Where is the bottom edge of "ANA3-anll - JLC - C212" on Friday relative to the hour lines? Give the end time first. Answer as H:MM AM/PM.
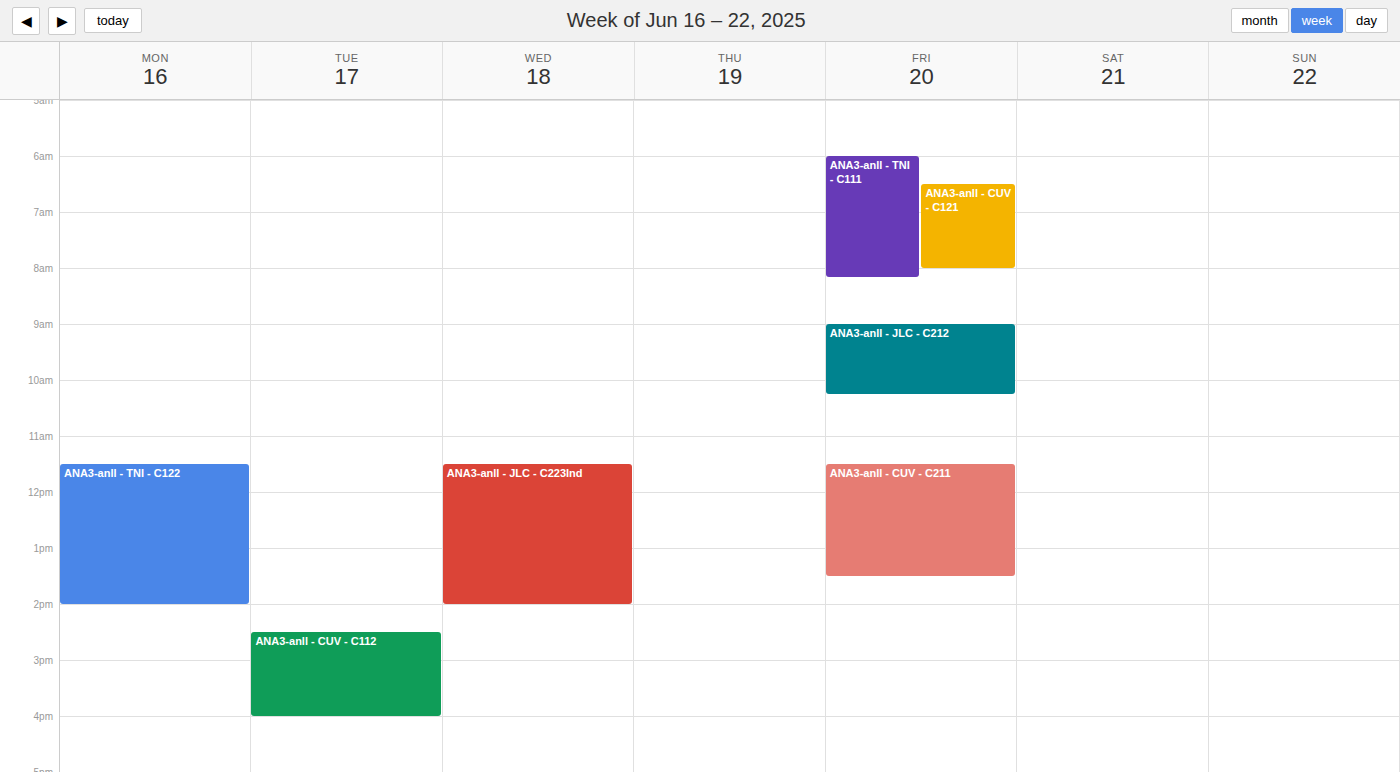
10:15 AM -- neither: a quarter of the way from the 10 AM line to the 11 AM line.